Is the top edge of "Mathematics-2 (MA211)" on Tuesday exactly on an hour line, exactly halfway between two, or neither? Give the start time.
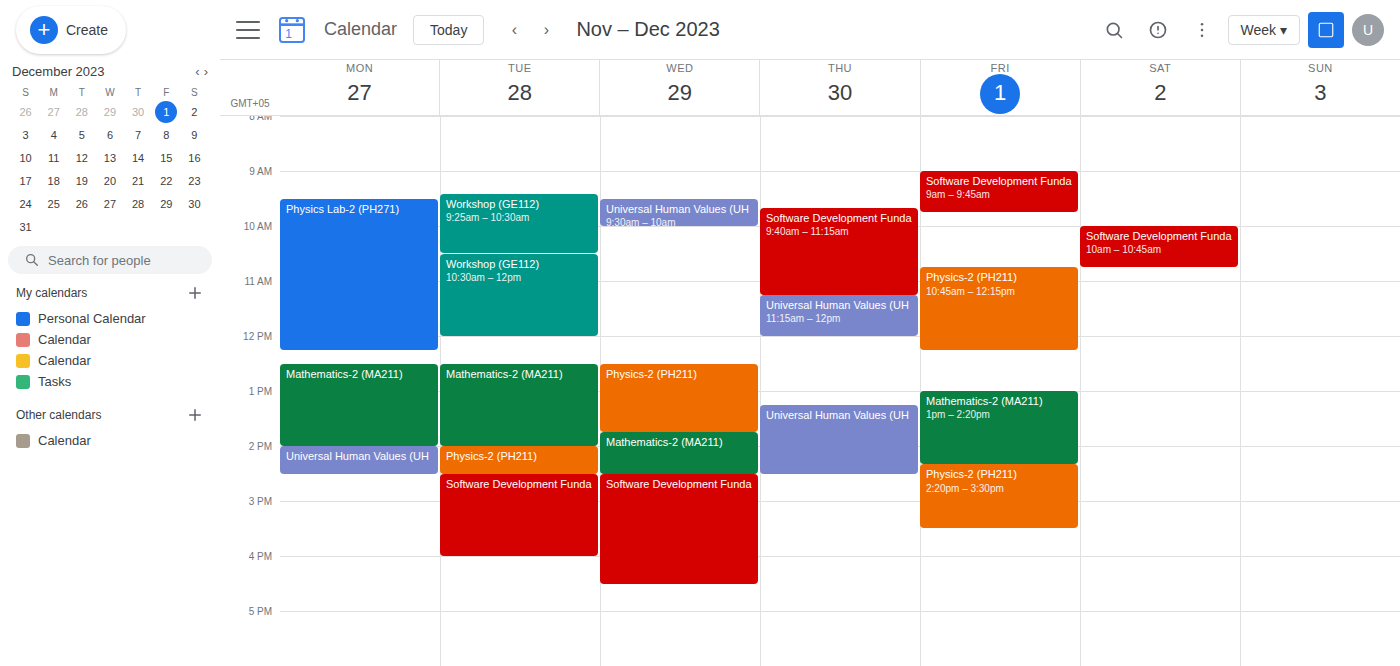
12:30 PM -- halfway between the 12 PM and 1 PM lines.